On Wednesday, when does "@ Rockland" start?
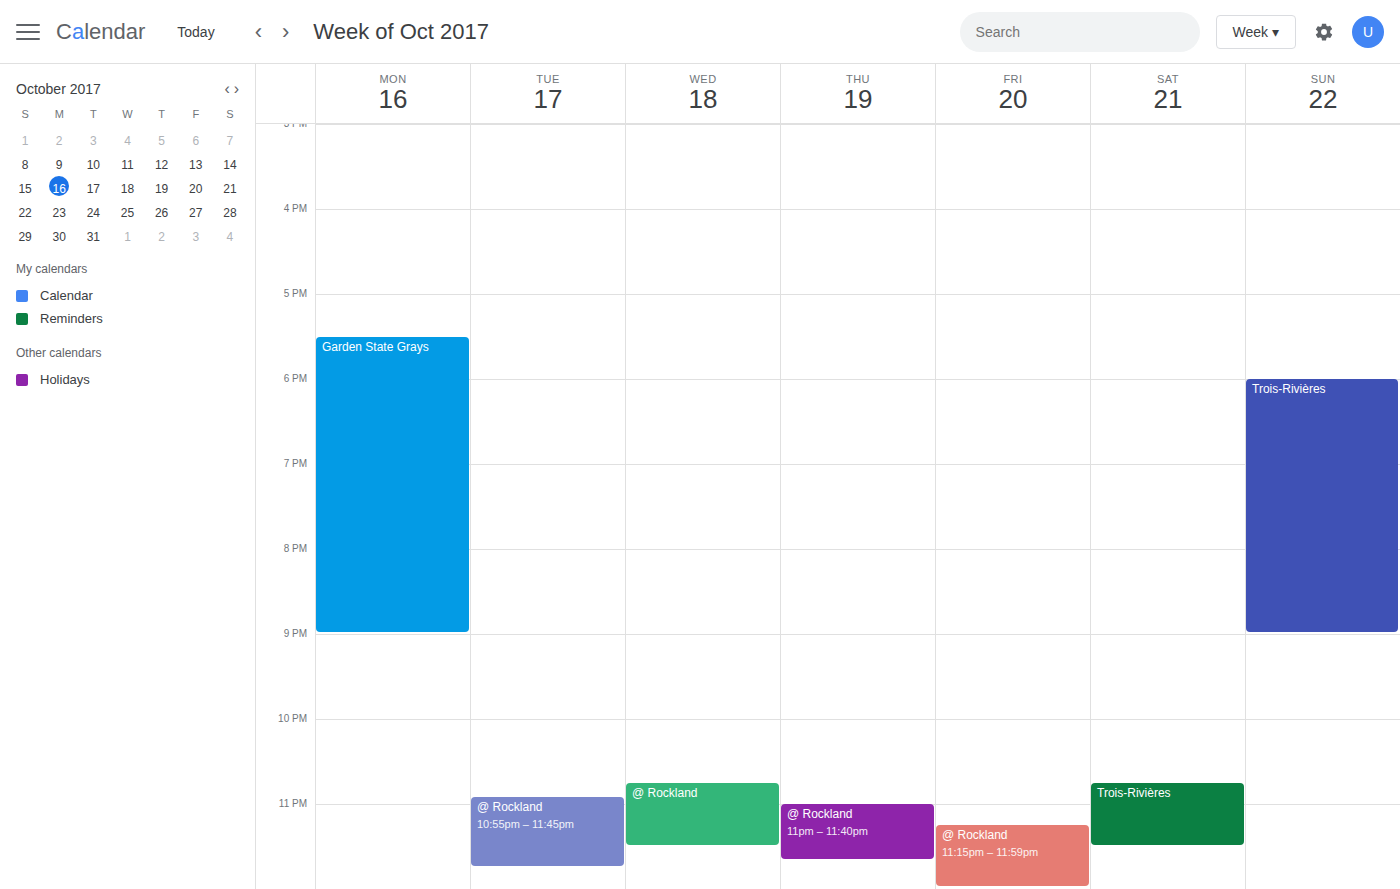
10:45 PM